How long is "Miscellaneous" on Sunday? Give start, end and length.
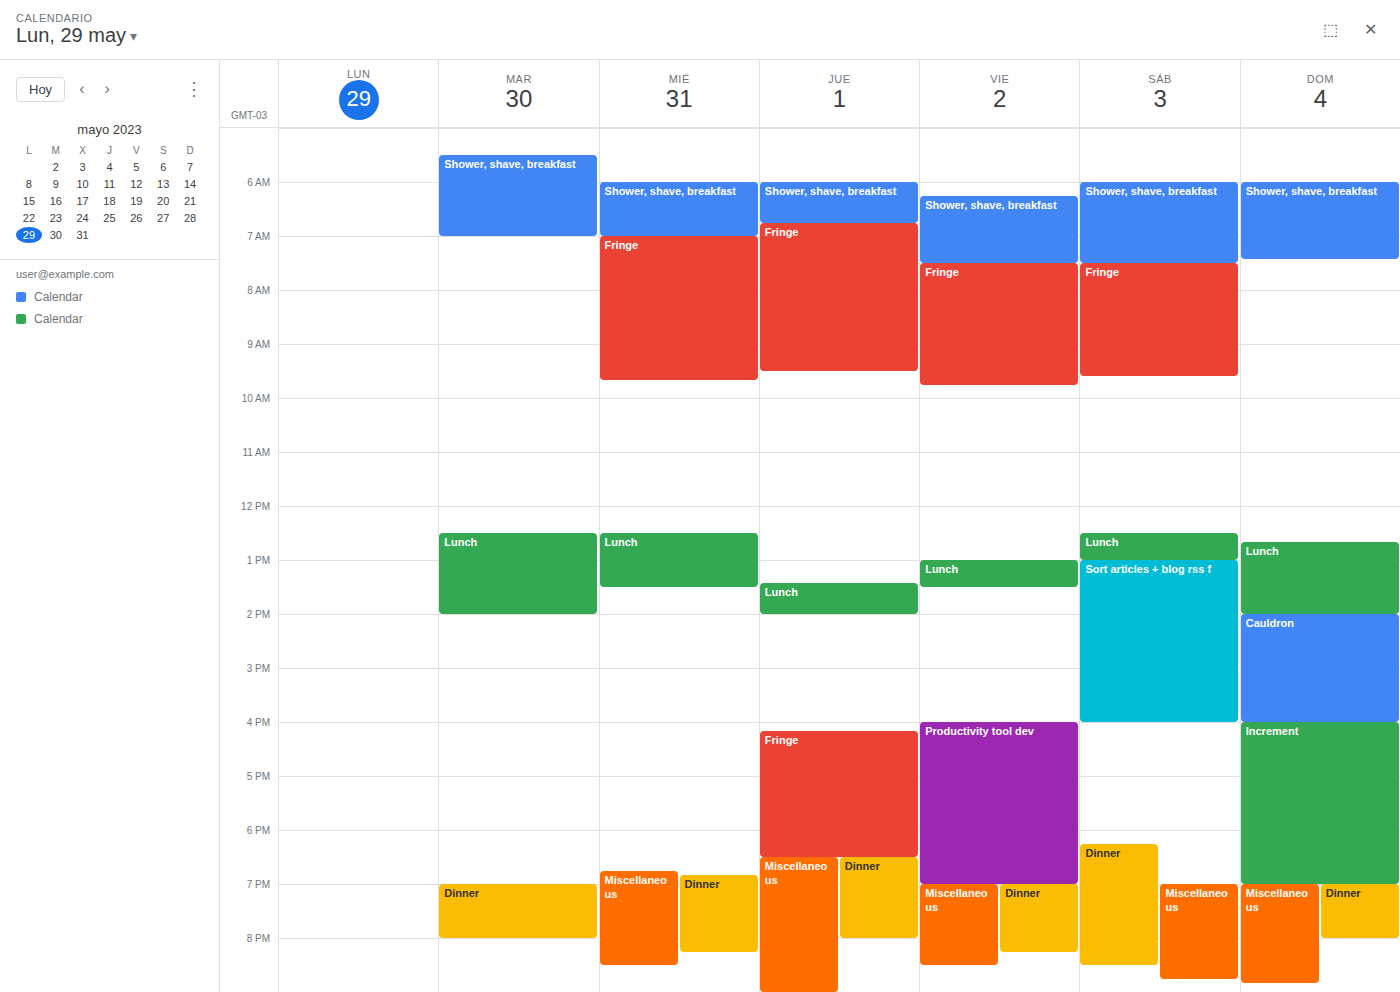
7:00 PM to 8:50 PM, 1 hour 50 minutes